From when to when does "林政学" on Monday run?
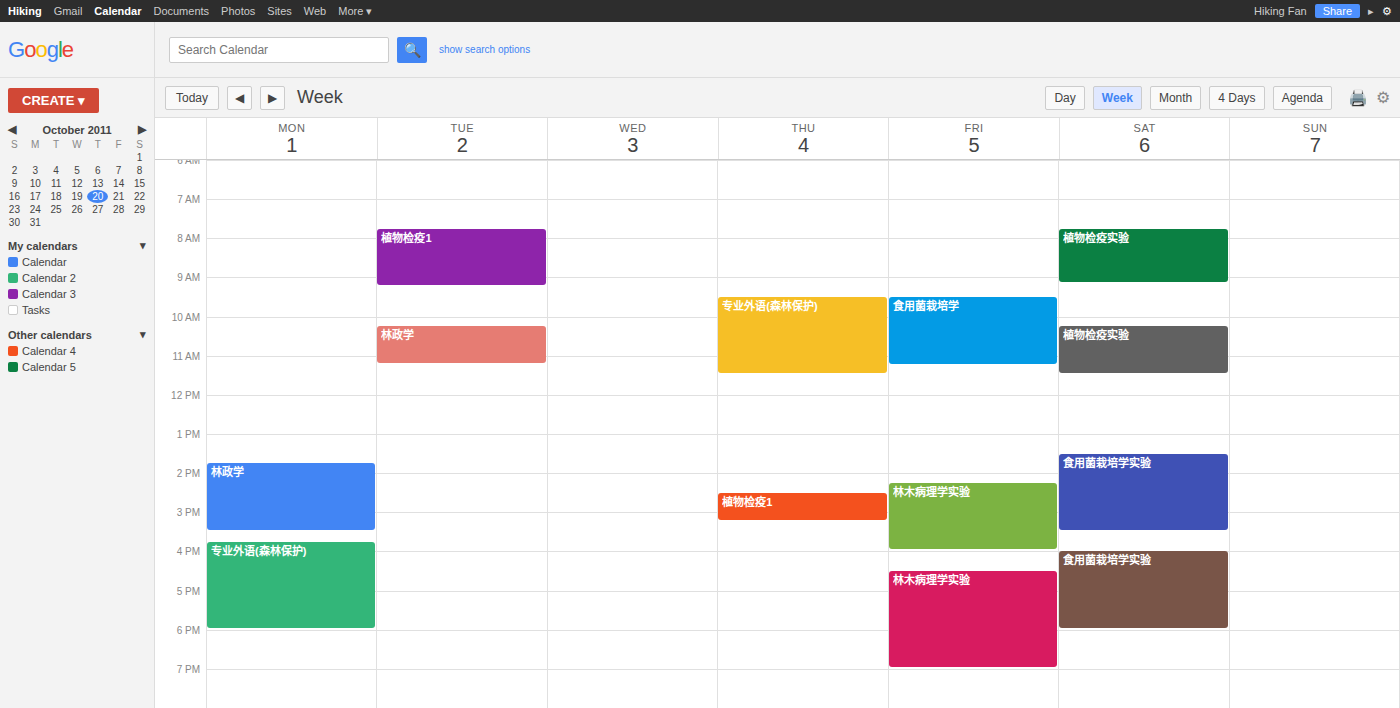
1:45 PM to 3:30 PM